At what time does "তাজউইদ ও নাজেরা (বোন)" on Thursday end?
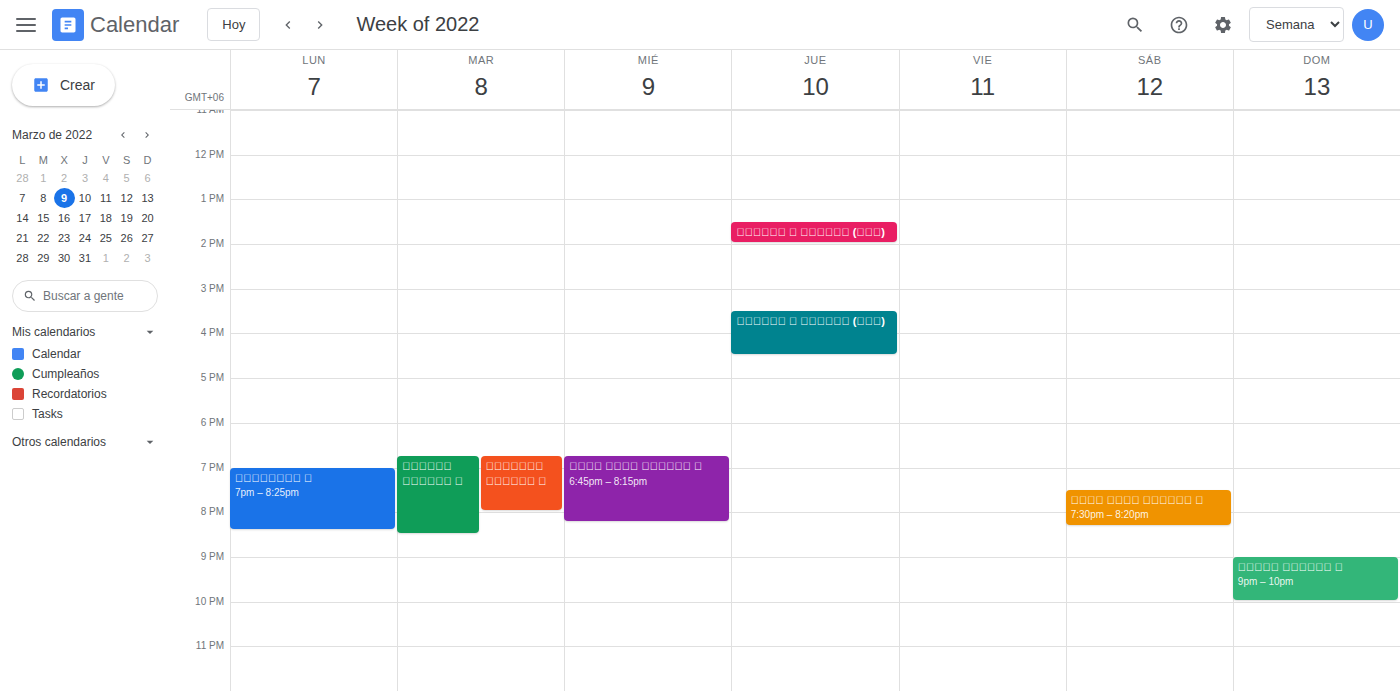
2:00 PM